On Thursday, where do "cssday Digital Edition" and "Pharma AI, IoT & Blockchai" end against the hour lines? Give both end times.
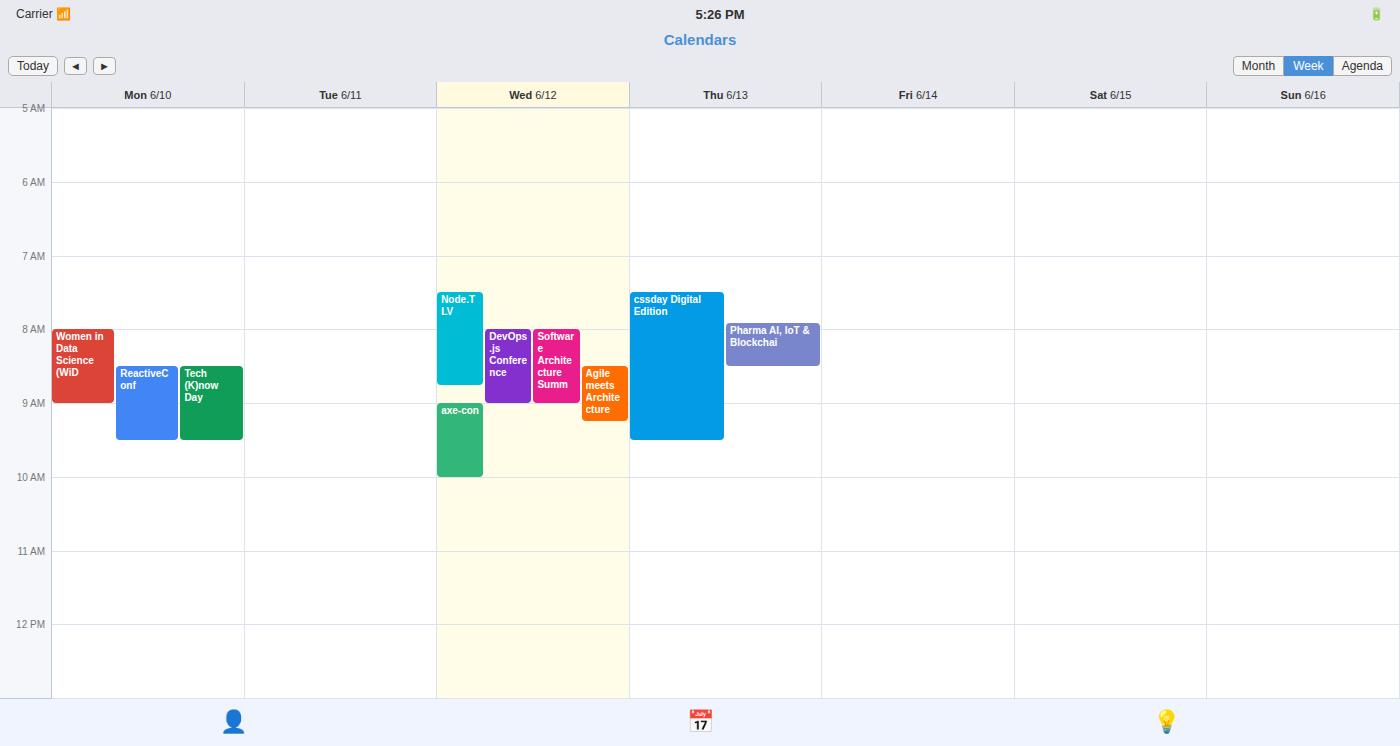
"cssday Digital Edition": 9:30 AM, halfway between the 9 AM and 10 AM lines. "Pharma AI, IoT & Blockchai": 8:30 AM, halfway between the 8 AM and 9 AM lines.